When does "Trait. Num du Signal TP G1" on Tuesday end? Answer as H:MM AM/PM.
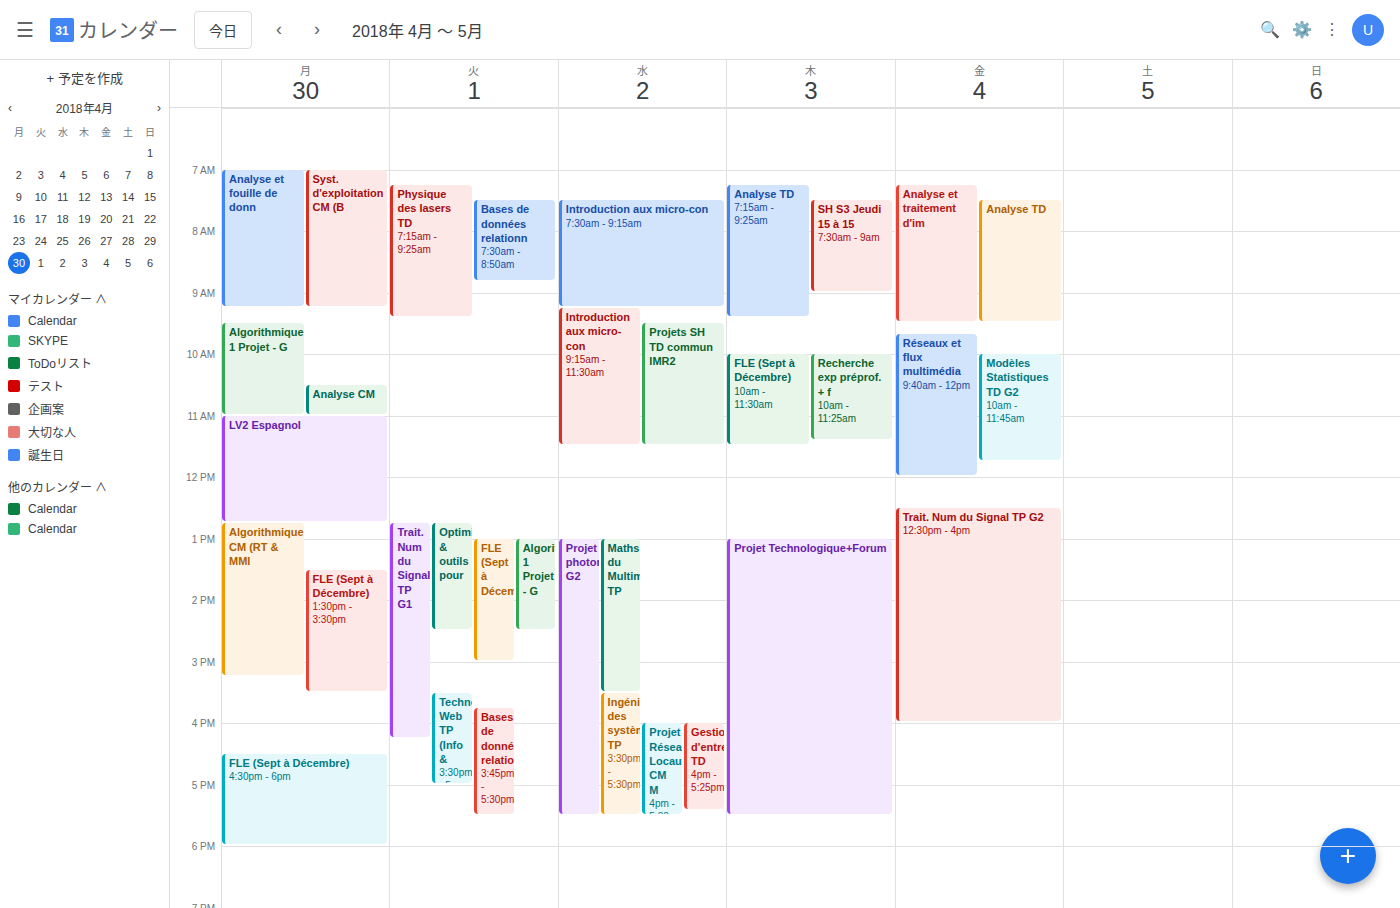
4:15 PM